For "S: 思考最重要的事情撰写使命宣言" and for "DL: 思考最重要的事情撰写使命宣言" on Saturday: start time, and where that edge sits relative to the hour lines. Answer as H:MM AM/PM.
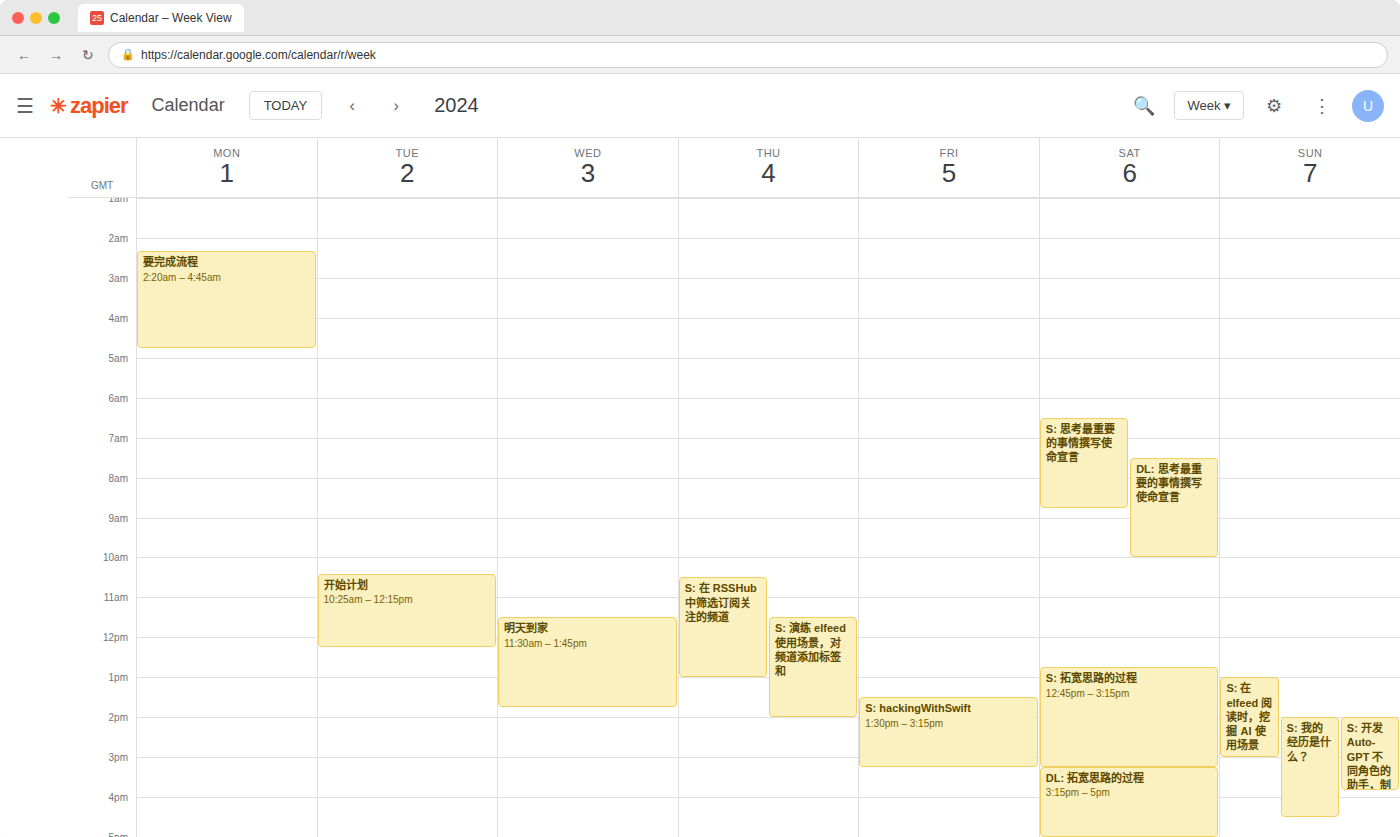
"S: 思考最重要的事情撰写使命宣言": 6:30 AM, halfway between the 6 AM and 7 AM lines. "DL: 思考最重要的事情撰写使命宣言": 7:30 AM, halfway between the 7 AM and 8 AM lines.